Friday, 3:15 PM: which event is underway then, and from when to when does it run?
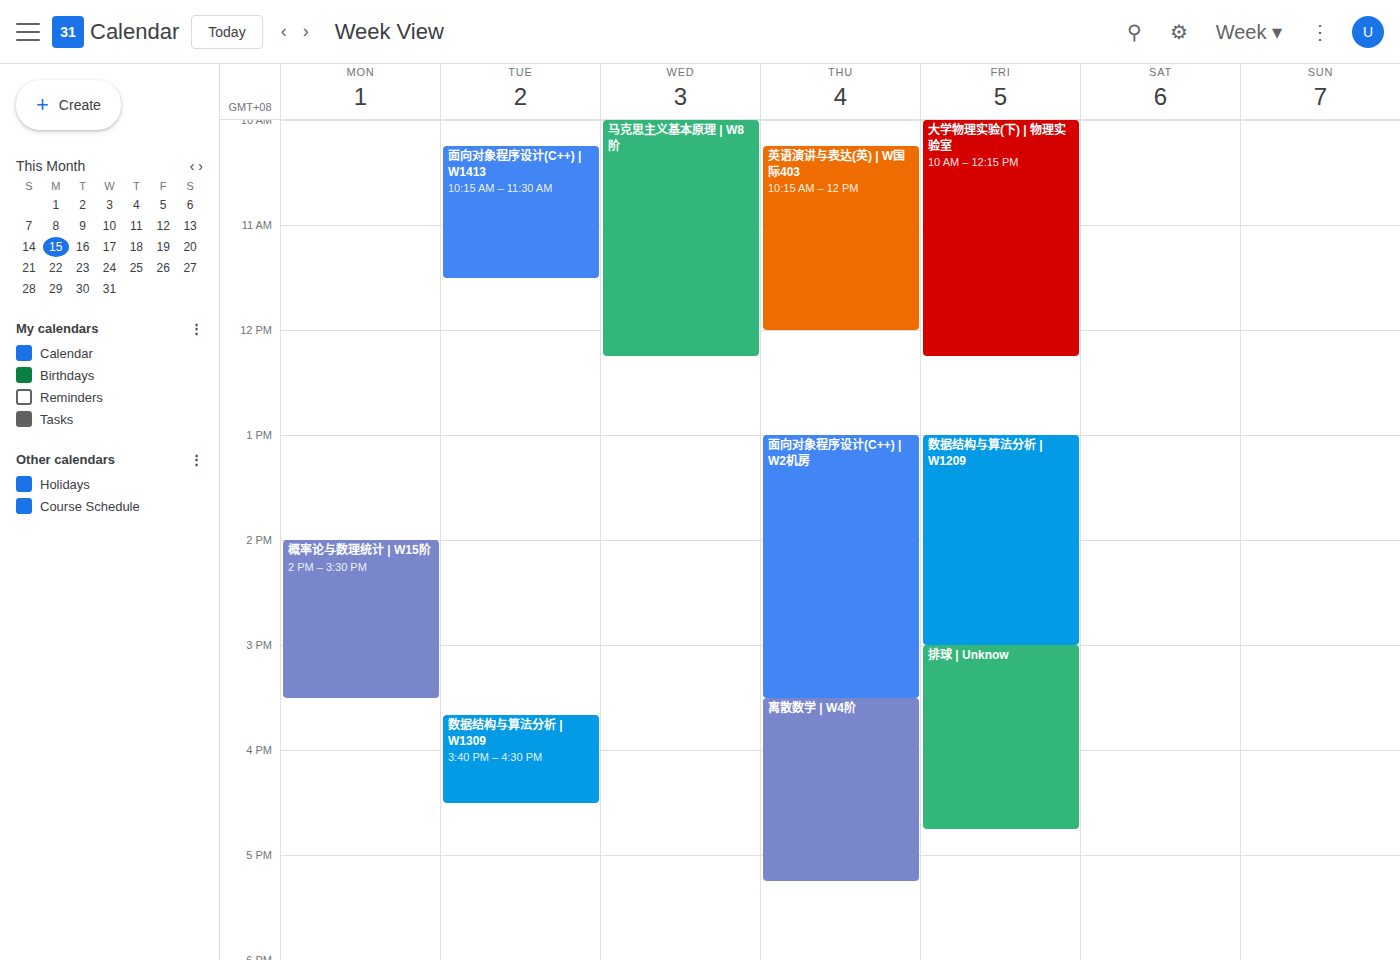
"排球 | Unknow", 3:00 PM to 4:45 PM